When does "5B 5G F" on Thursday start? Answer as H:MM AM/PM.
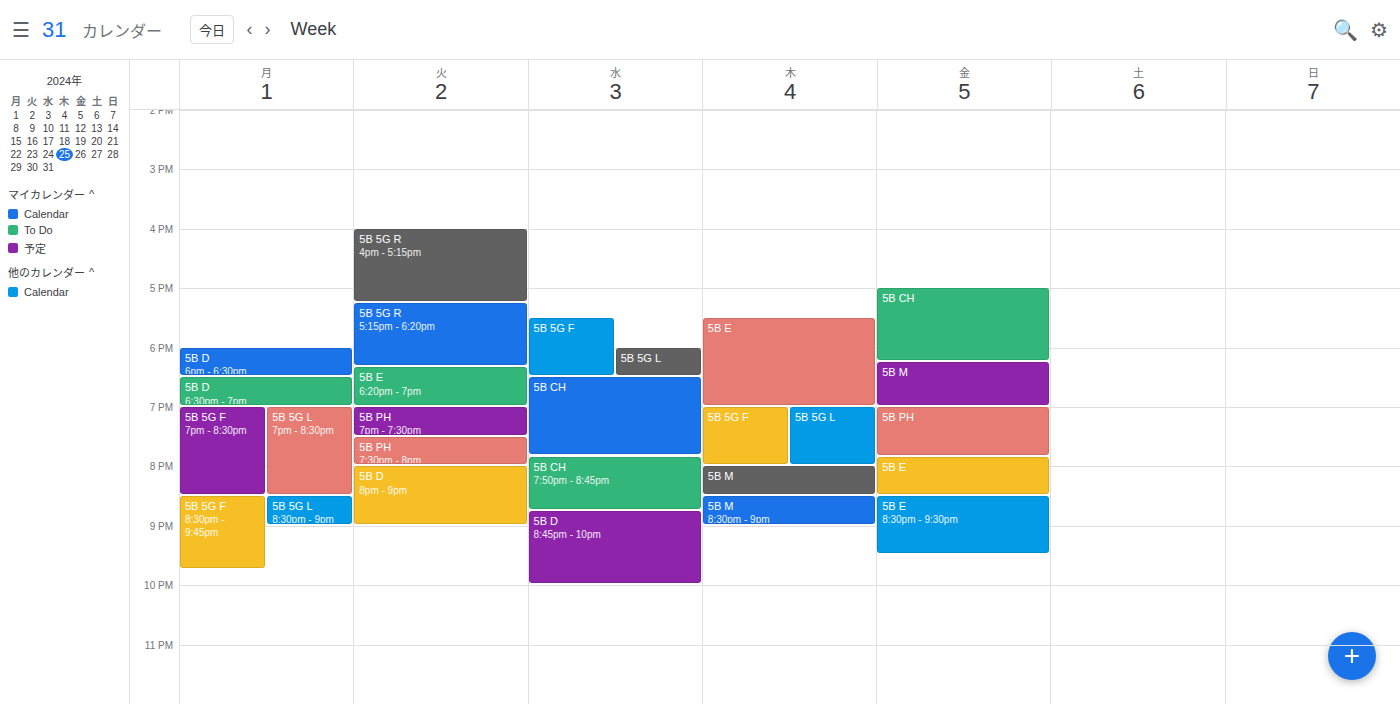
7:00 PM